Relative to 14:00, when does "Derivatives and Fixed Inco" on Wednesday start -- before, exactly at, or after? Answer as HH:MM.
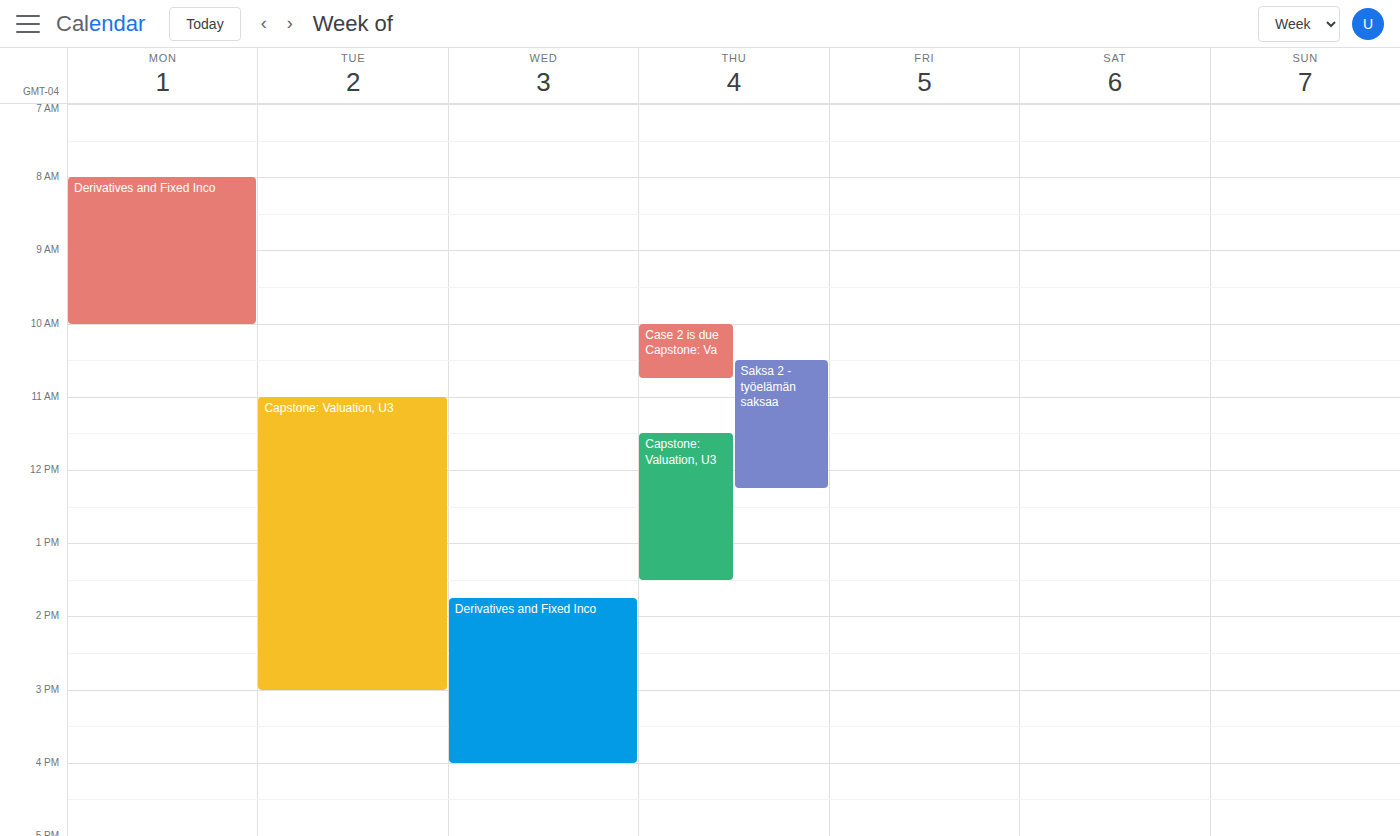
13:45 -- before 14:00, 15 minutes above the 14:00 line.